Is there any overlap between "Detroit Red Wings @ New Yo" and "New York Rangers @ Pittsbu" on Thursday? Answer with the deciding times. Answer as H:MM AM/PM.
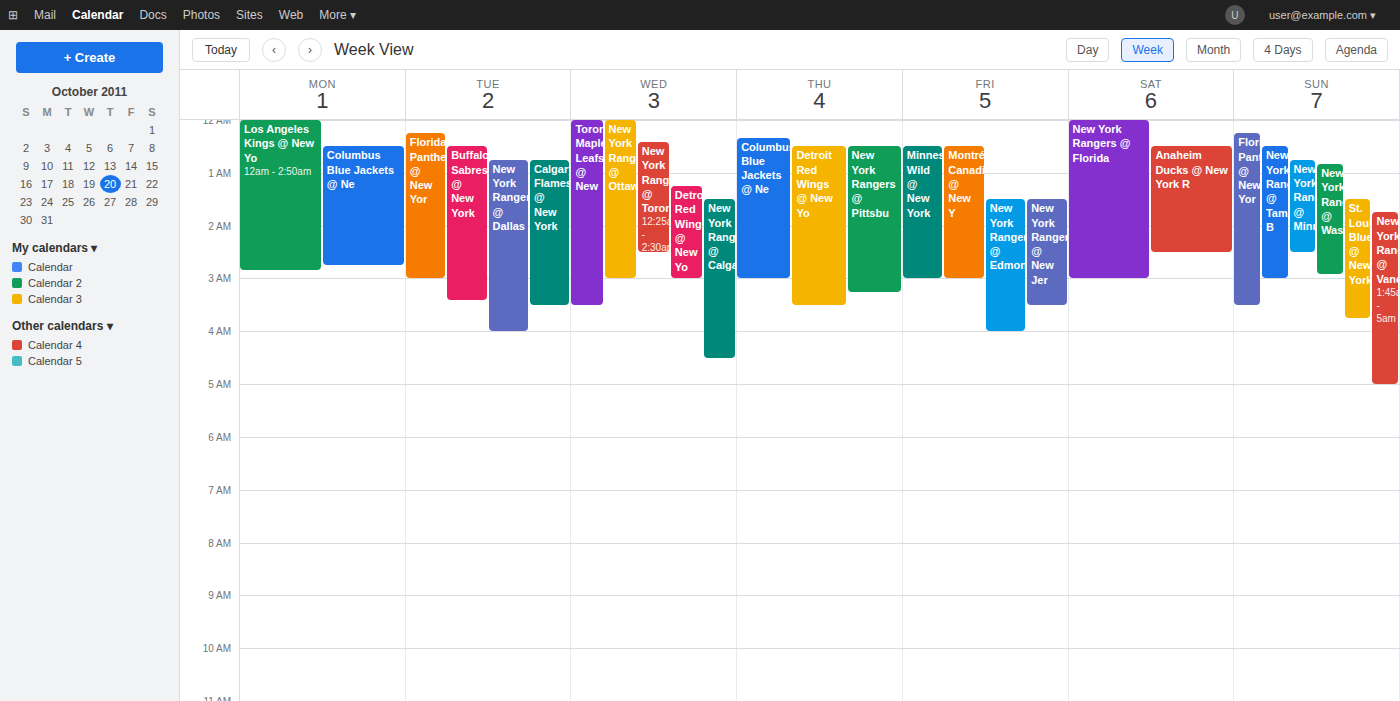
"New York Rangers @ Pittsbu" runs 12:30 AM to 3:15 AM, inside "Detroit Red Wings @ New Yo" -- they overlap.